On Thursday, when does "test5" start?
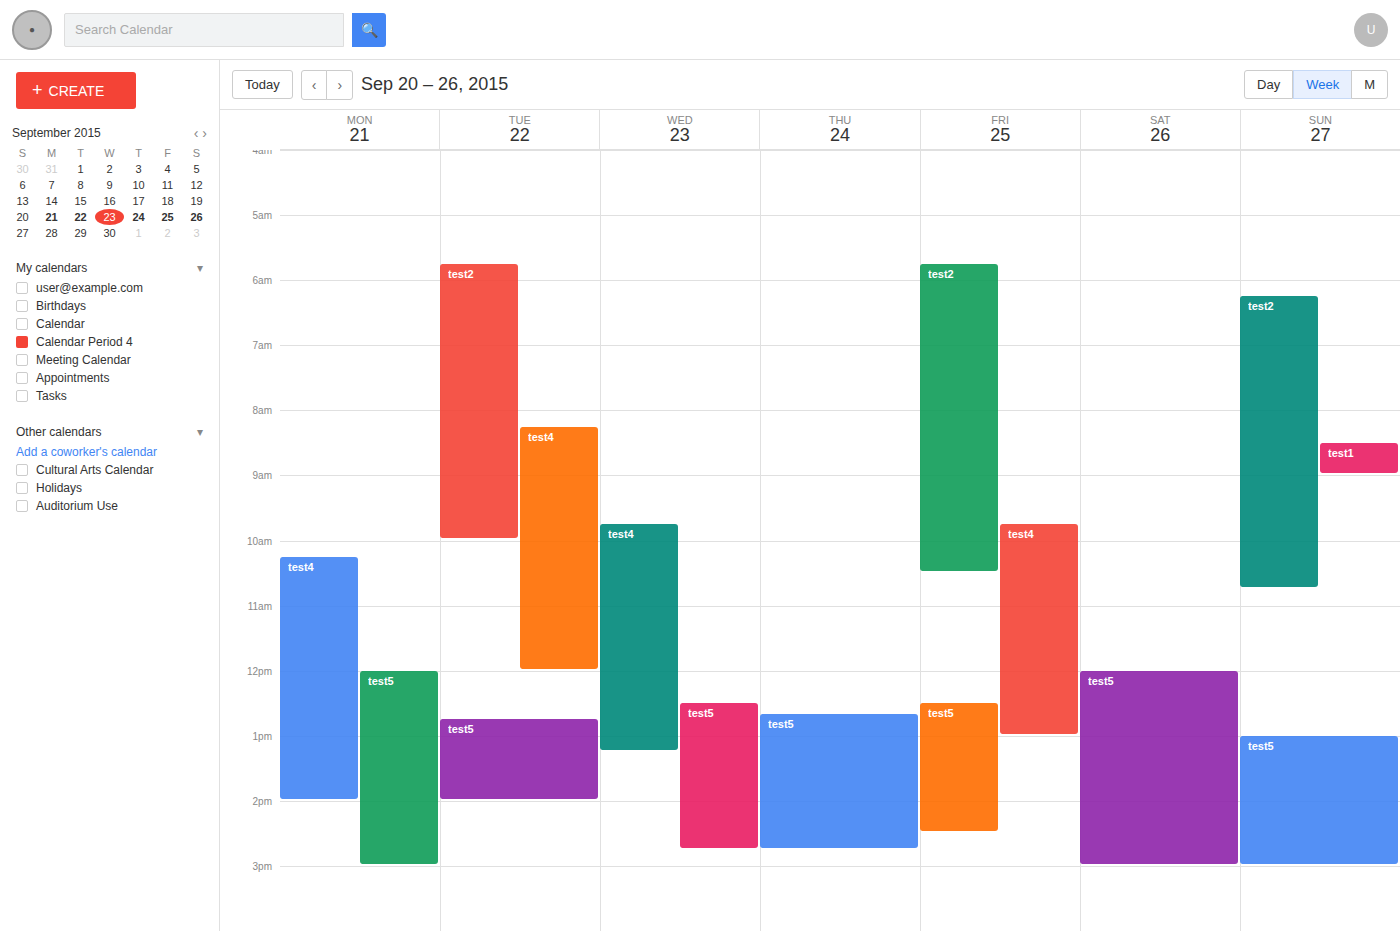
12:40 PM